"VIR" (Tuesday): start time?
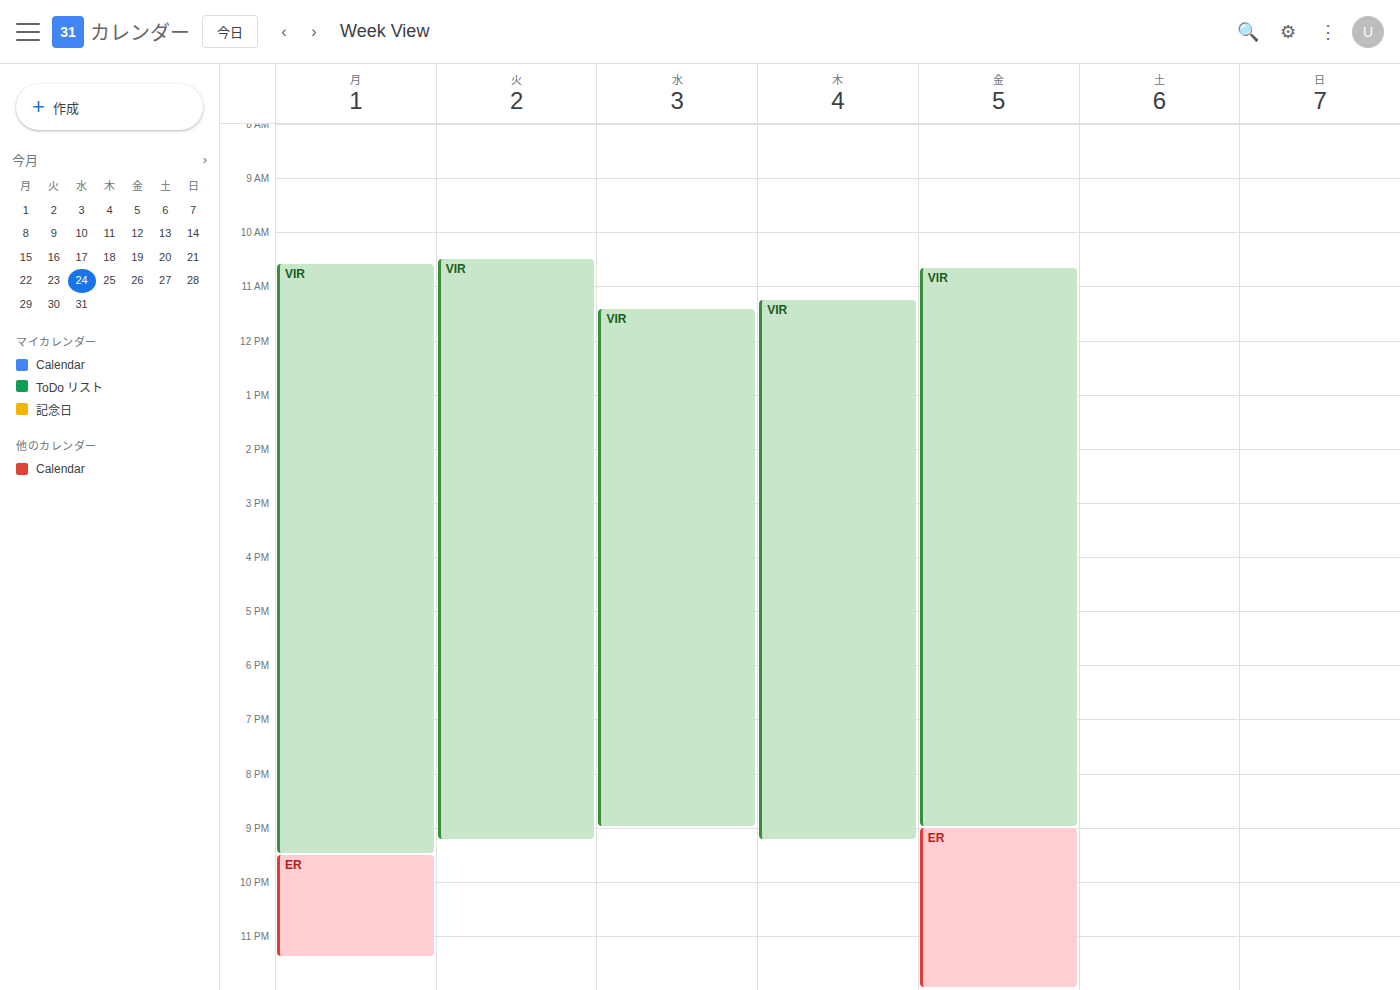
10:30